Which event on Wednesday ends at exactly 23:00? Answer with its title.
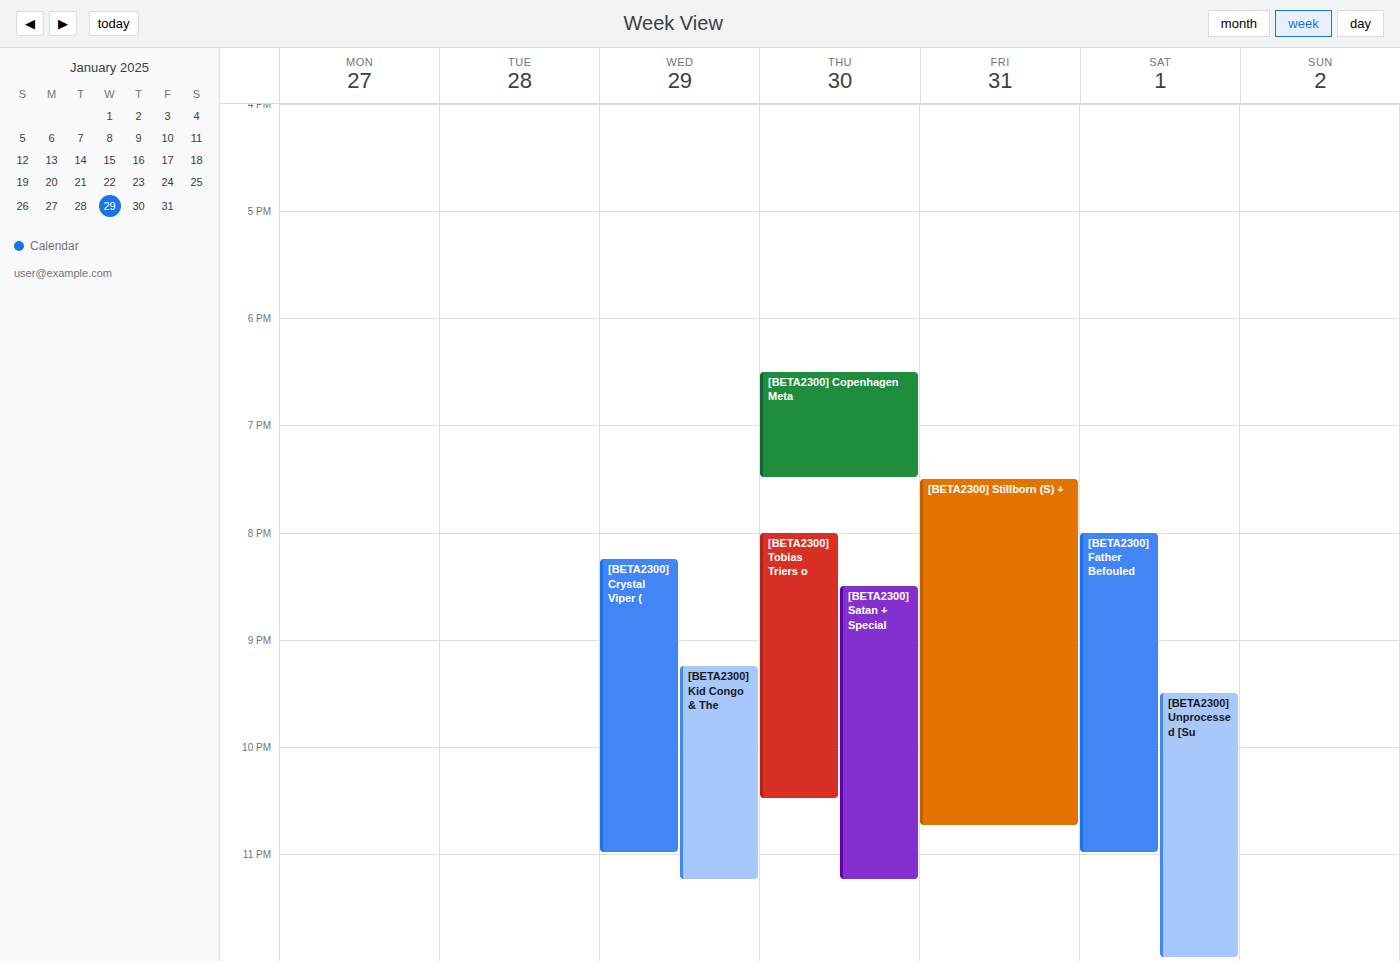
"[BETA2300] Crystal Viper ("